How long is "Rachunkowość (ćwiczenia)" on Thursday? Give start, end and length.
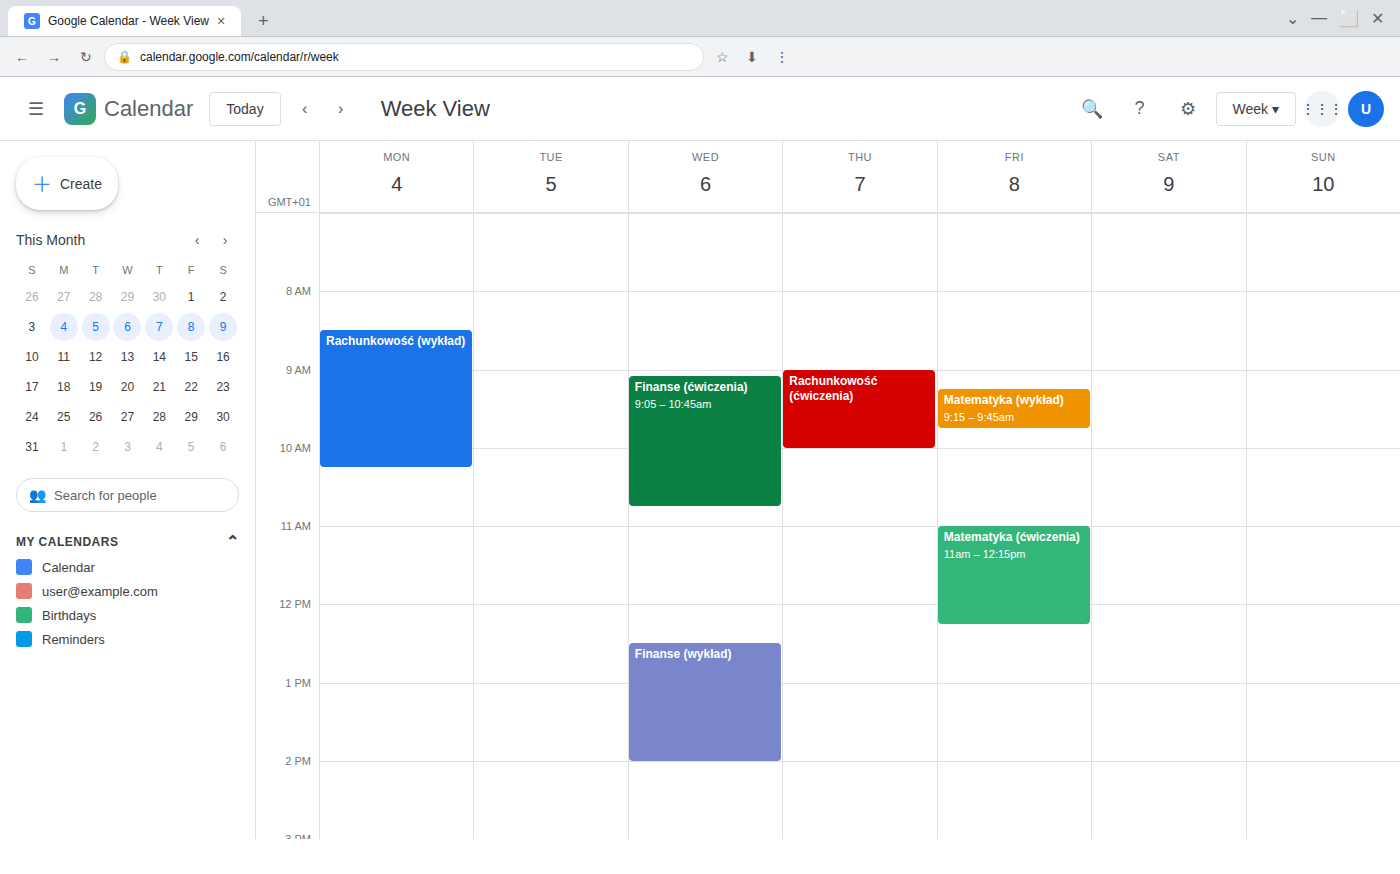
9:00 AM to 10:00 AM, 1 hour